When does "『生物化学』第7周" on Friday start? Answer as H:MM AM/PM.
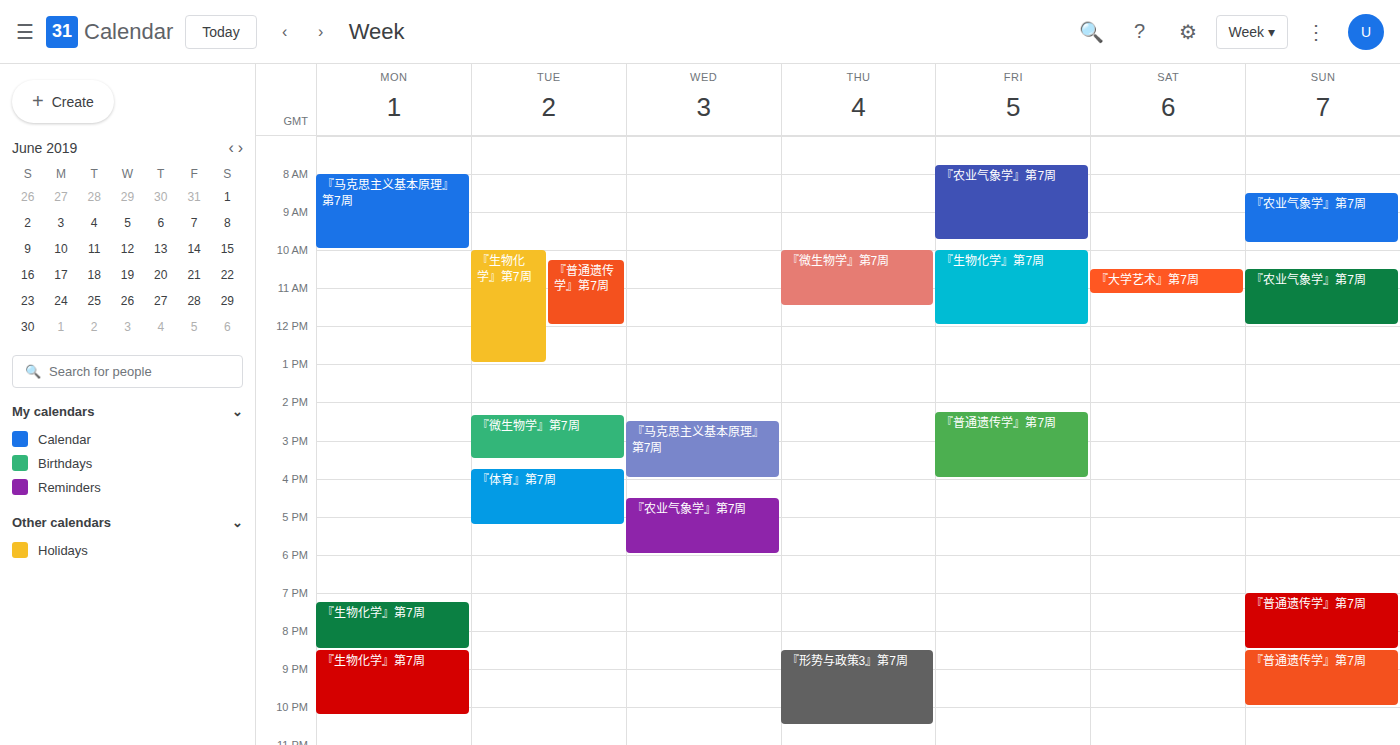
10:00 AM